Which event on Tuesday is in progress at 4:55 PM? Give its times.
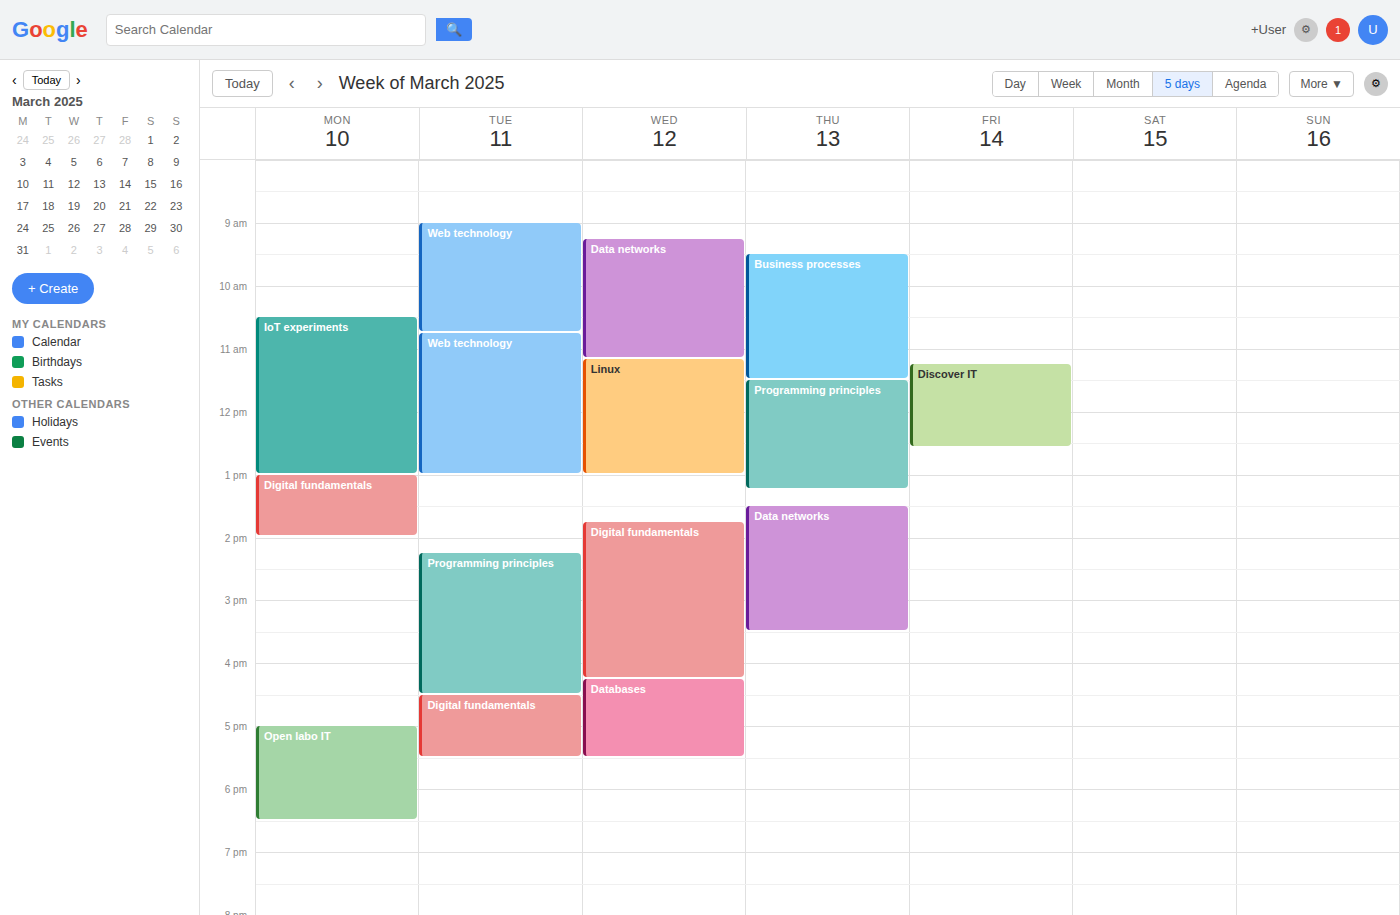
"Digital fundamentals", 4:30 PM to 5:30 PM